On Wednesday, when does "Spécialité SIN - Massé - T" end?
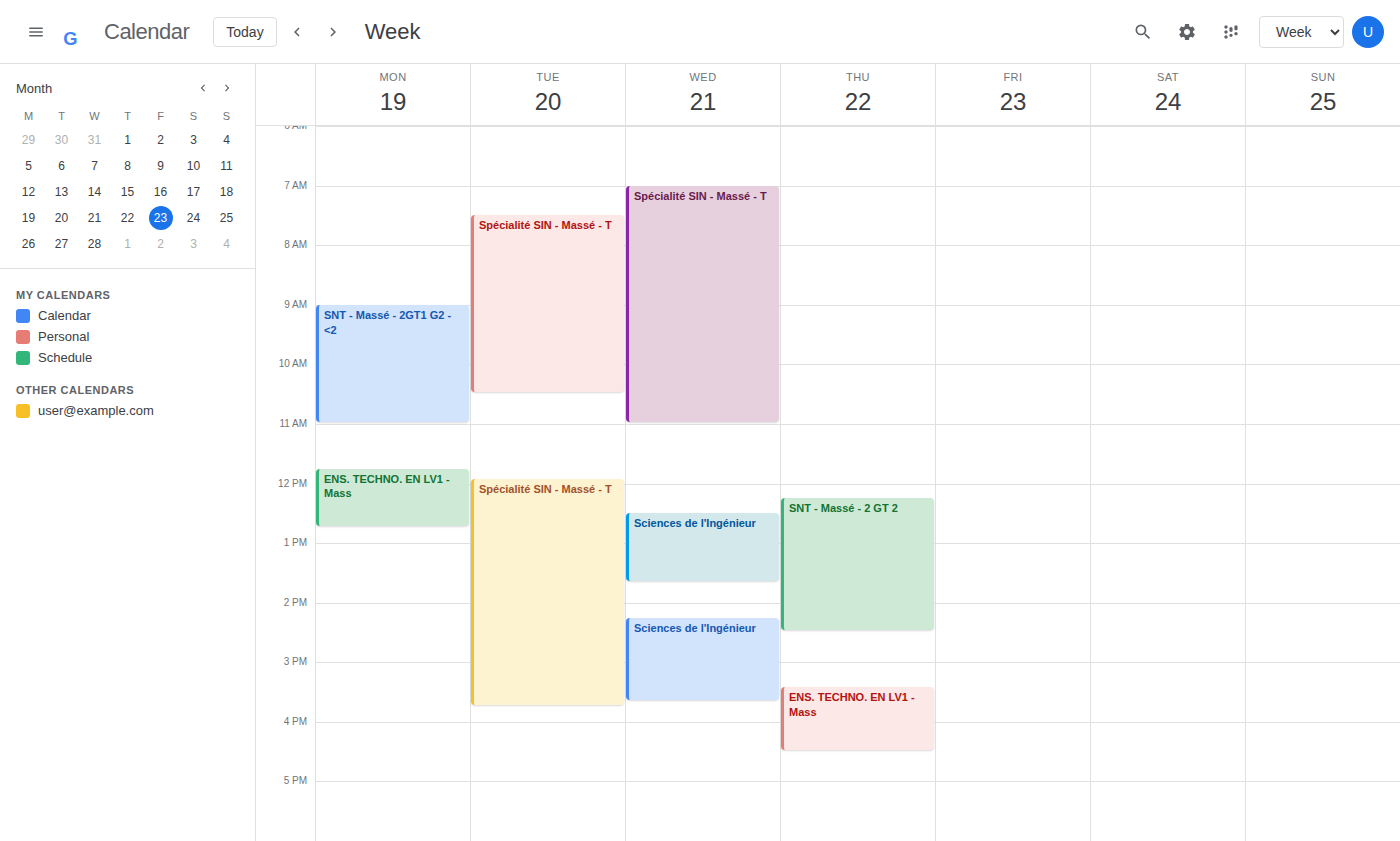
11:00 AM